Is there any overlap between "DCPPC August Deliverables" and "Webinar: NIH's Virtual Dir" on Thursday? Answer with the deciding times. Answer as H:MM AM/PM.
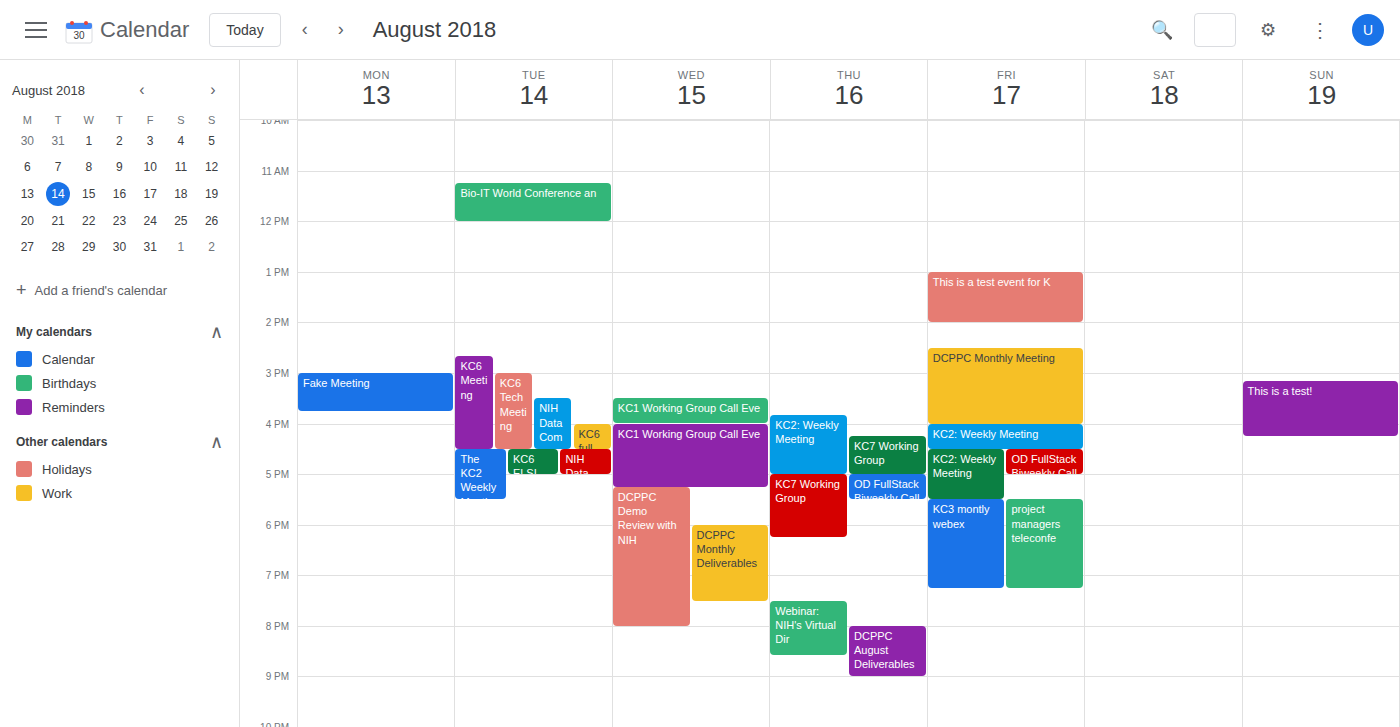
"DCPPC August Deliverables" starts at 8:00 PM, before "Webinar: NIH's Virtual Dir" ends at 8:35 PM -- they overlap.